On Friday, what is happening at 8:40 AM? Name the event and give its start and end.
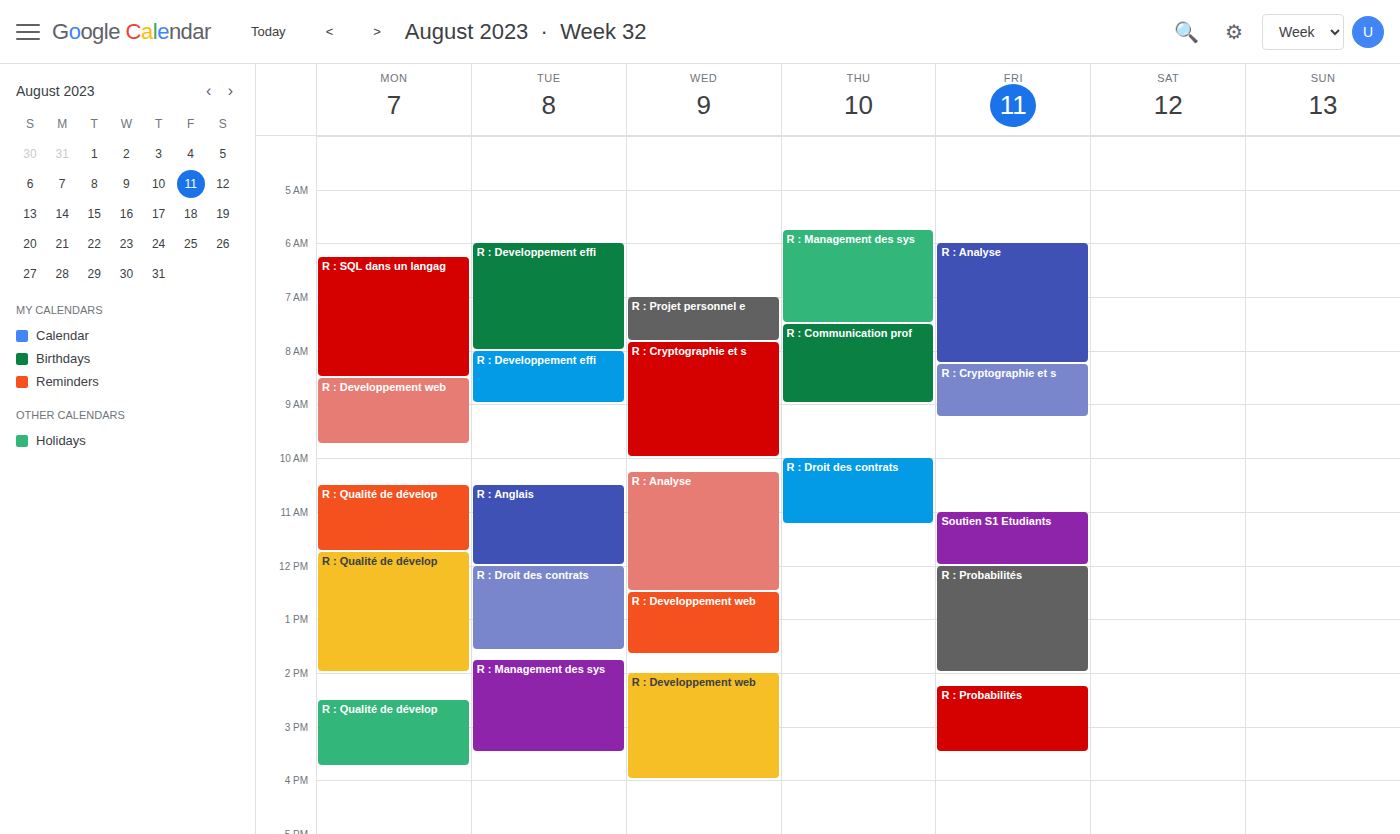
"R : Cryptographie et s", 8:15 AM to 9:15 AM